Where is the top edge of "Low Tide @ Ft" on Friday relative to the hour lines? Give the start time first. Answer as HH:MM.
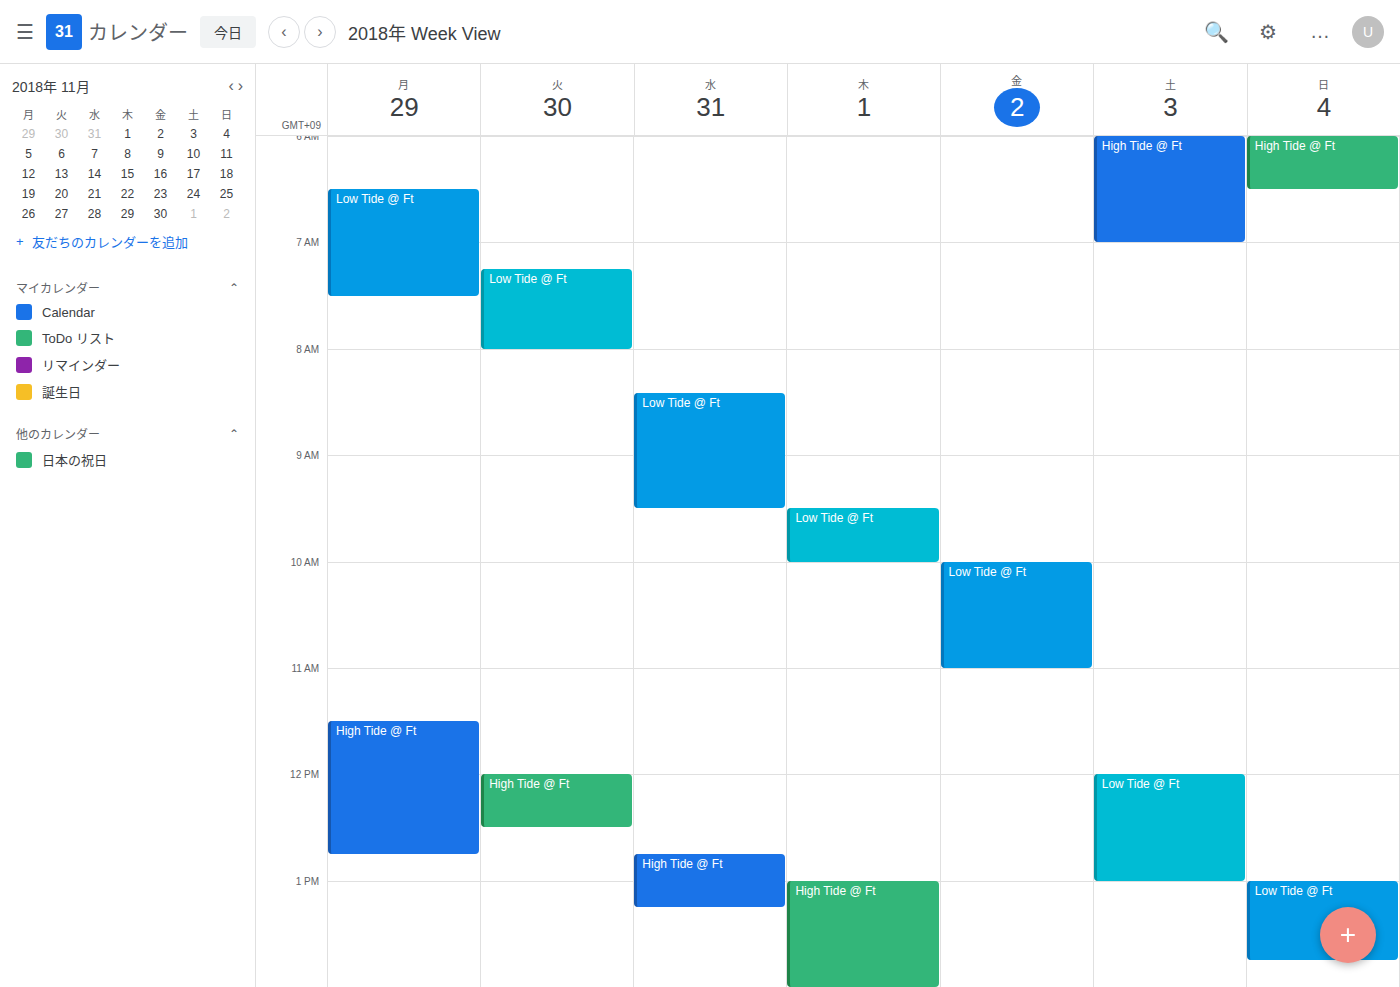
10:00 -- exactly on the 10:00 line.